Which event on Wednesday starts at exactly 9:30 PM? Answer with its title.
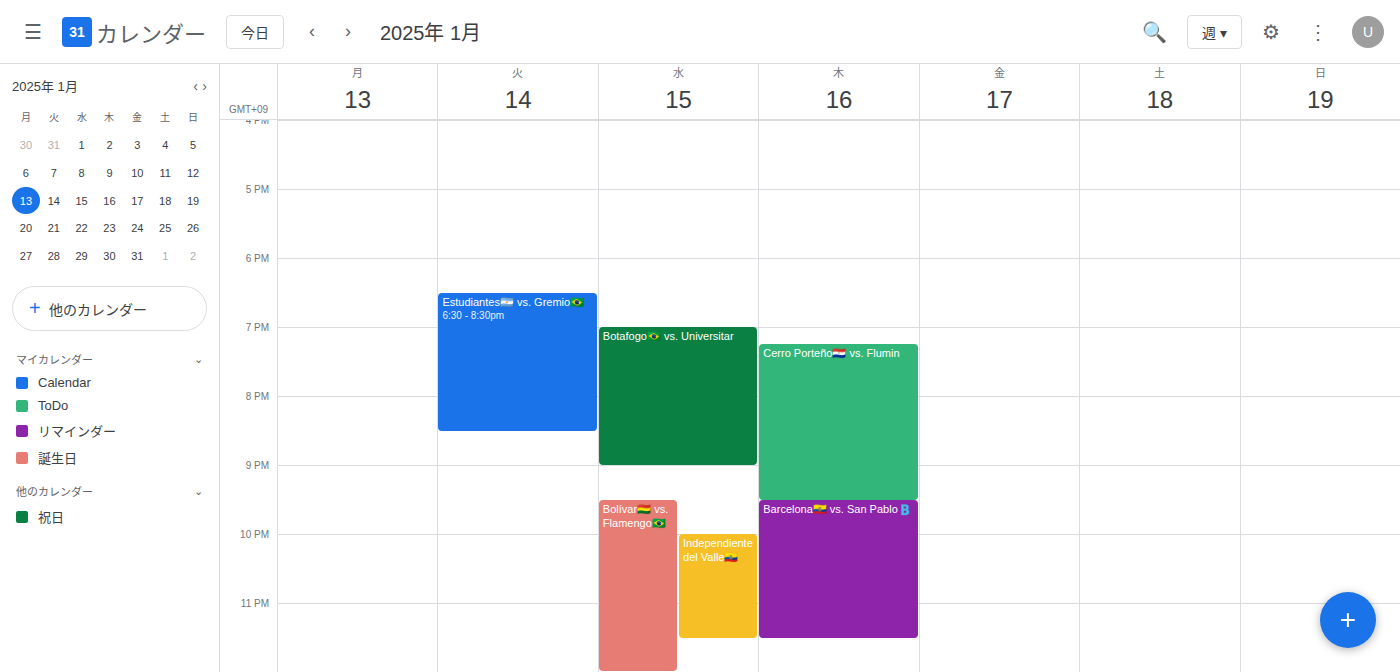
"Bolívar🇧🇴 vs. Flamengo🇧🇷"